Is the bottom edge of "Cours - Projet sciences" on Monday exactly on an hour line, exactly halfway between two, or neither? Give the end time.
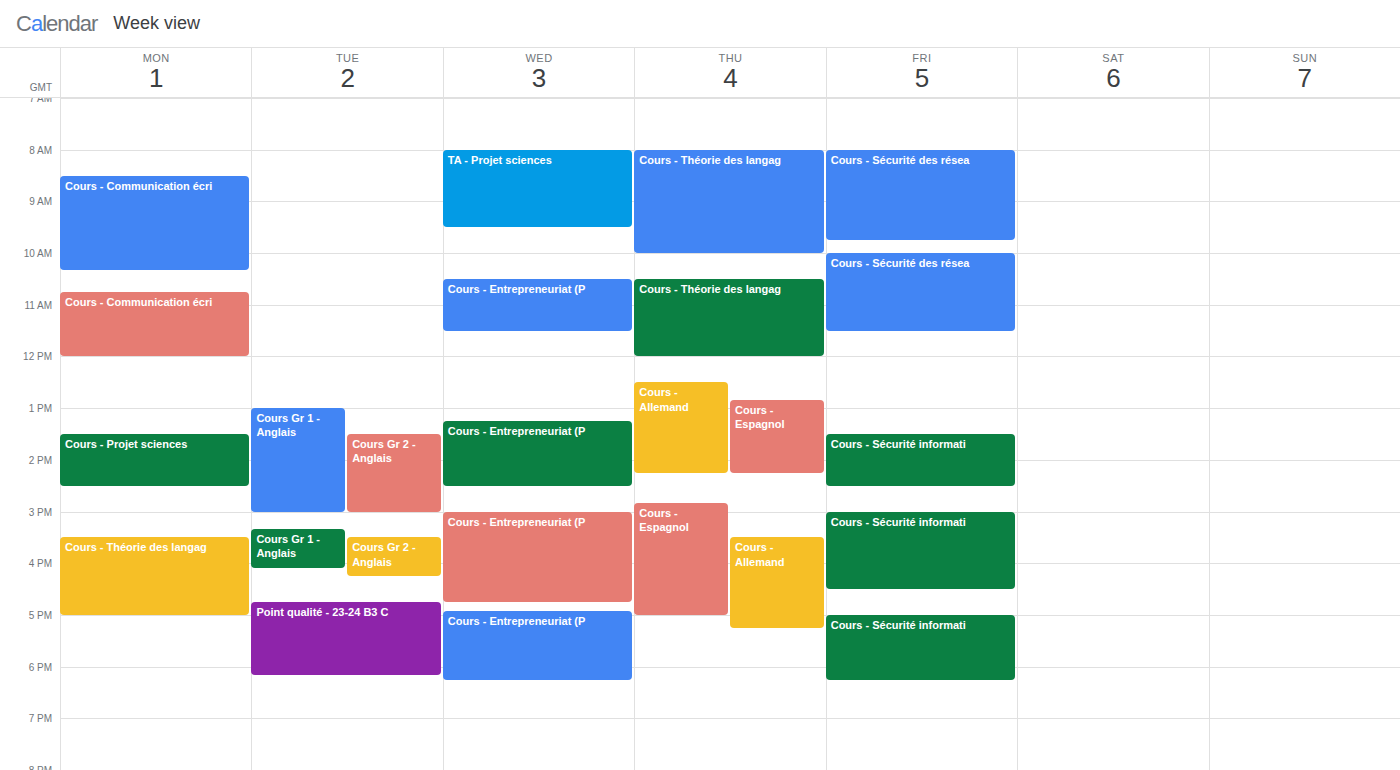
2:30 PM -- halfway between the 2 PM and 3 PM lines.